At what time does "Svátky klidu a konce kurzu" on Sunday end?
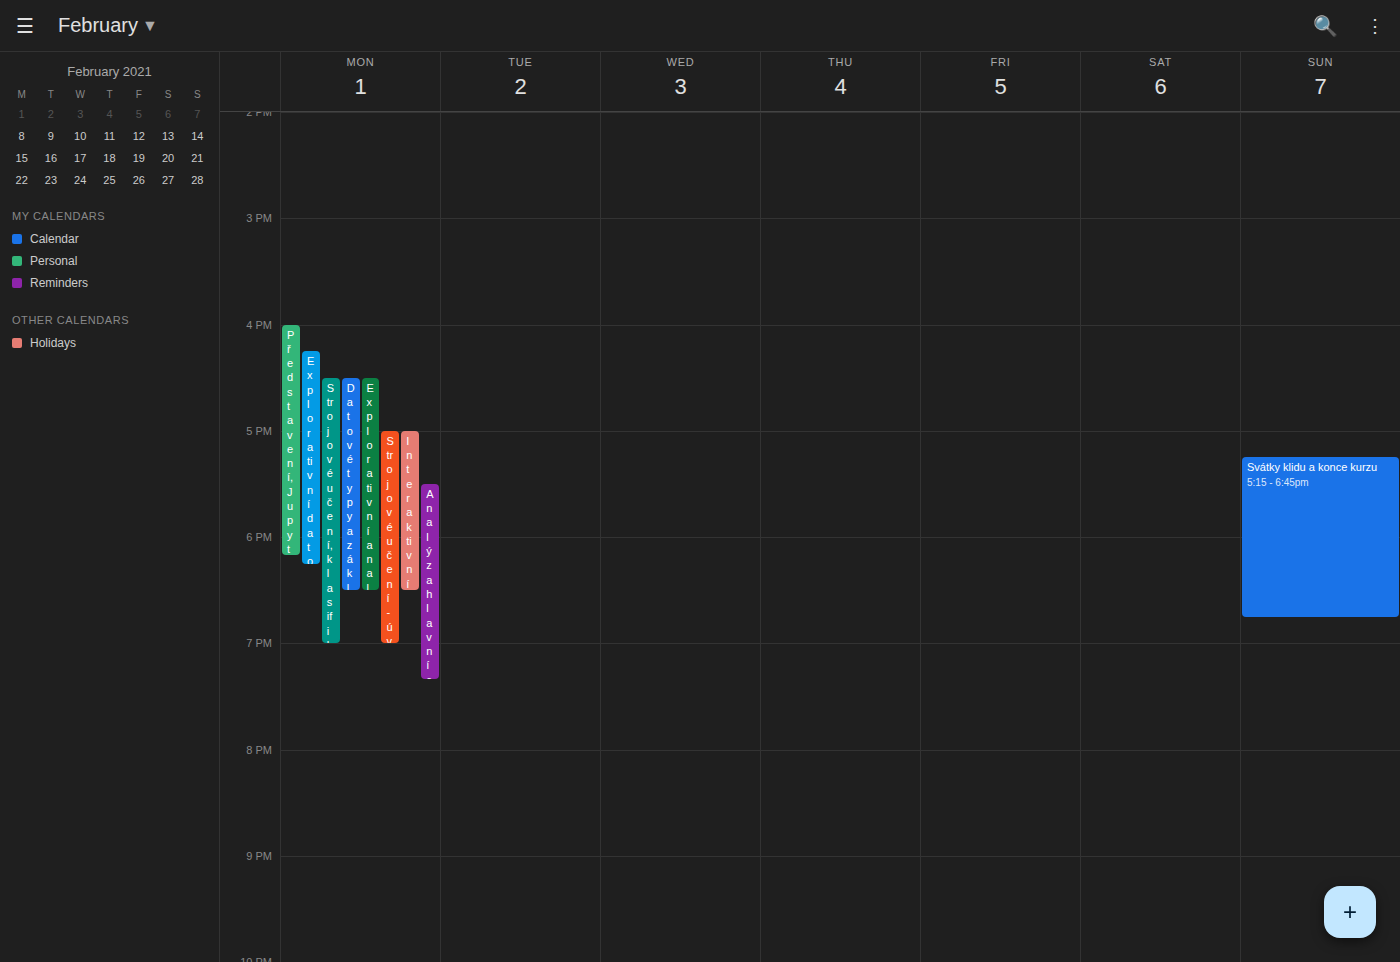
6:45 PM